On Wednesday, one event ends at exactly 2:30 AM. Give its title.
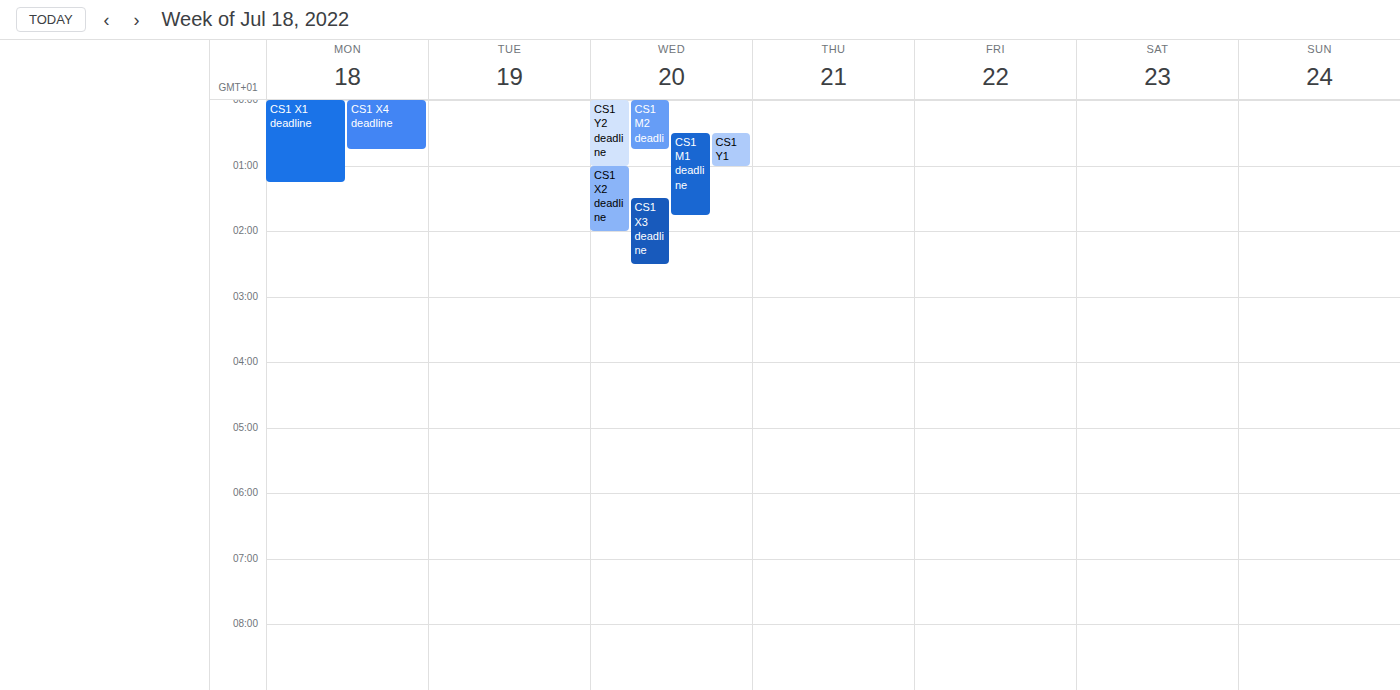
"CS1 X3 deadline"